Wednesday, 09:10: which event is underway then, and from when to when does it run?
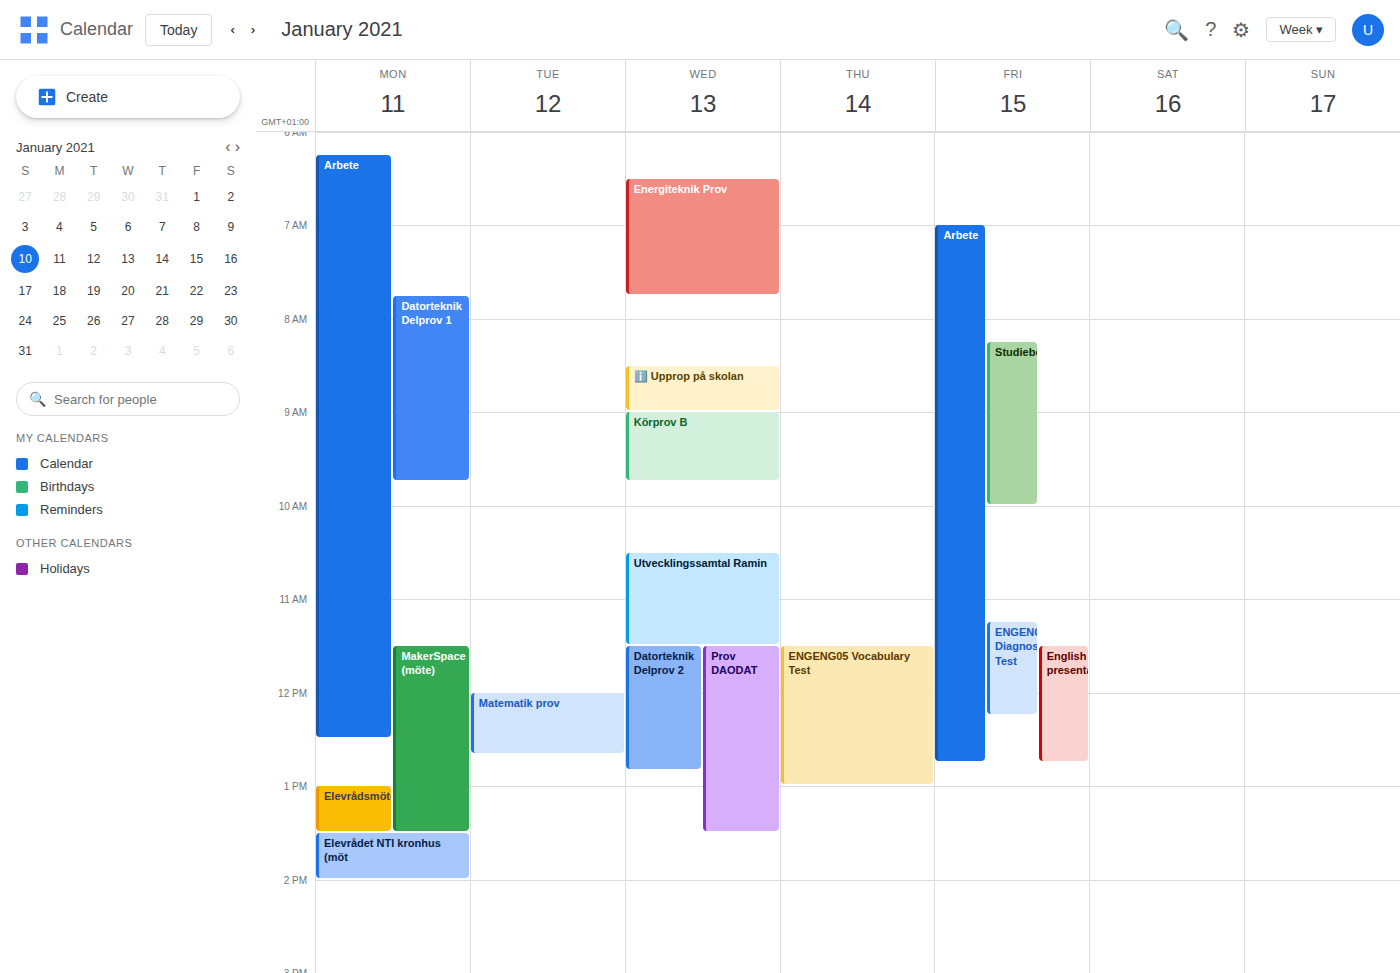
"Körprov B", 09:00 to 09:45